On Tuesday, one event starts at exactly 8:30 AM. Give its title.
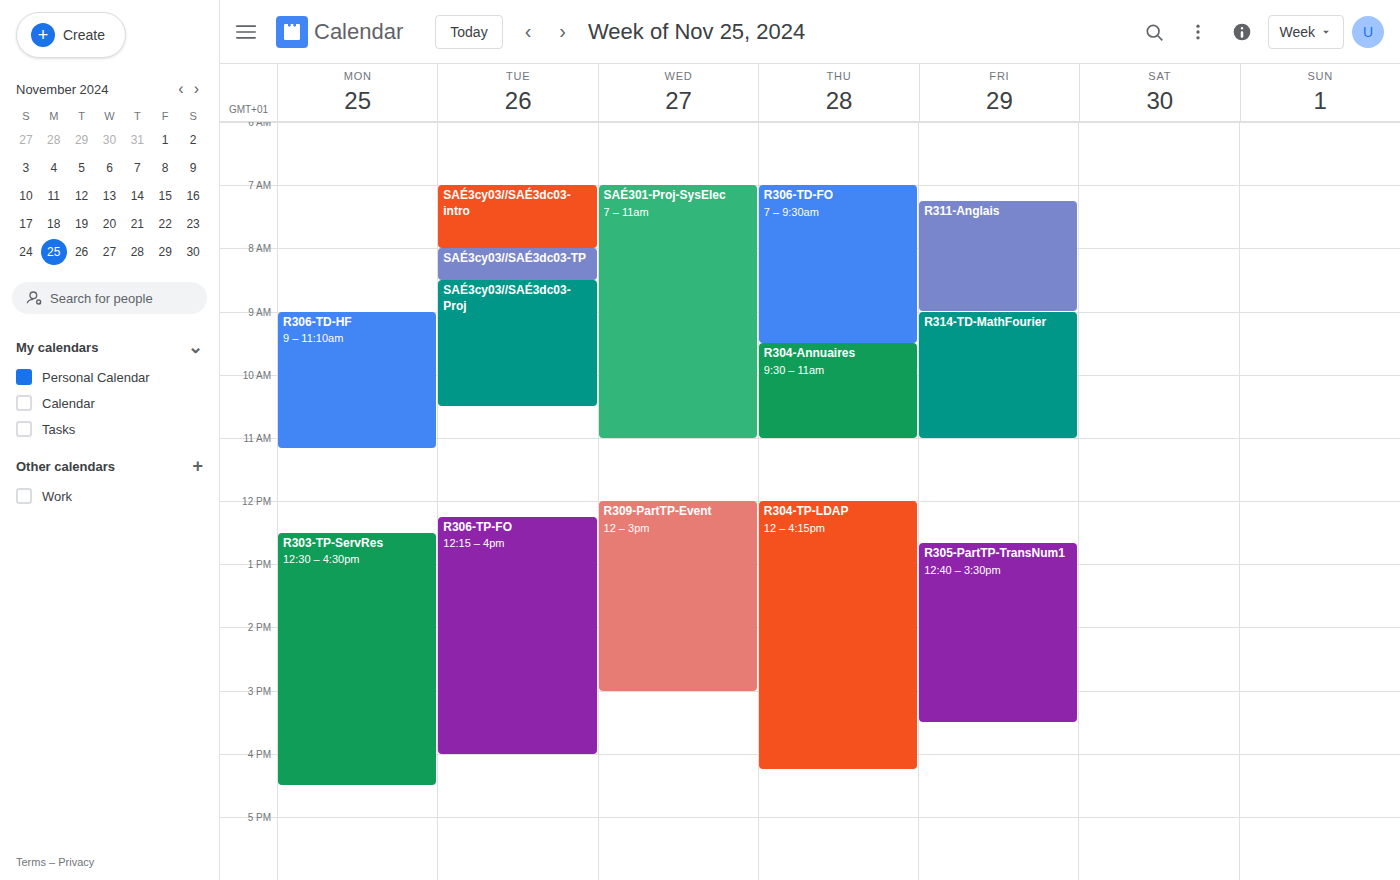
"SAÉ3cy03//SAÉ3dc03-Proj"